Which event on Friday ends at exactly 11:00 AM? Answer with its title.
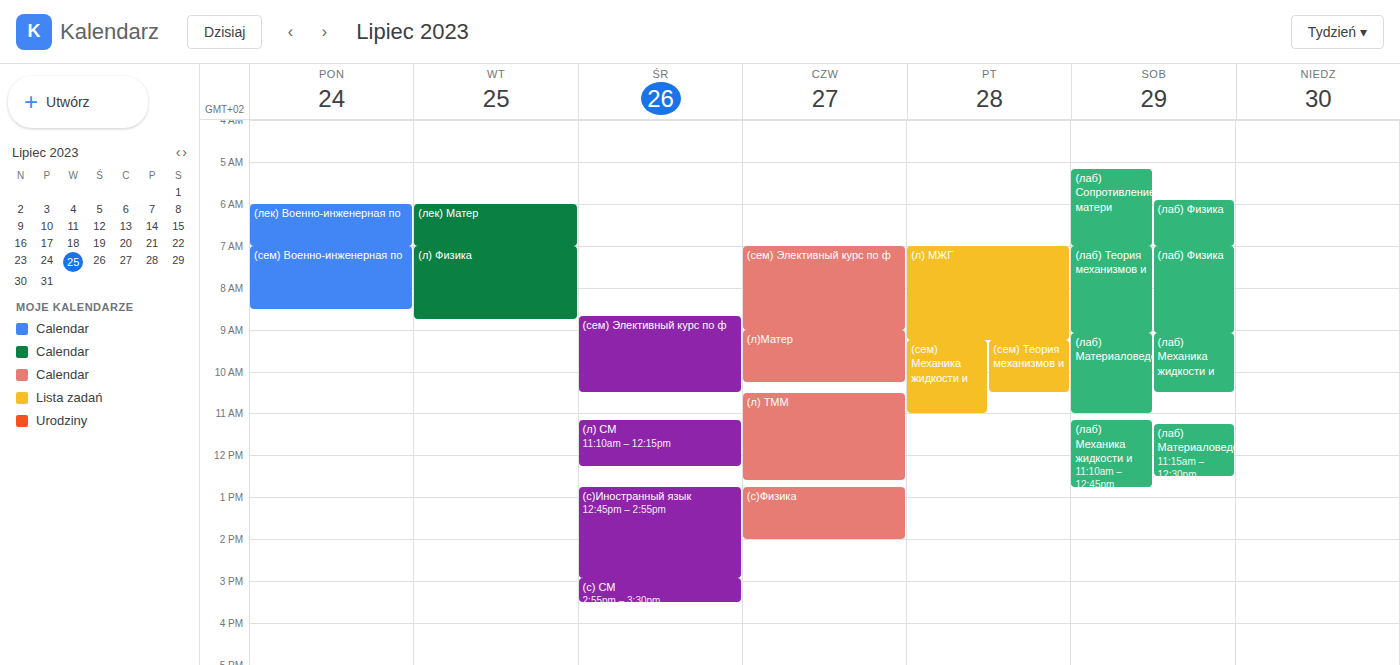
"(сем) Механика жидкости и"